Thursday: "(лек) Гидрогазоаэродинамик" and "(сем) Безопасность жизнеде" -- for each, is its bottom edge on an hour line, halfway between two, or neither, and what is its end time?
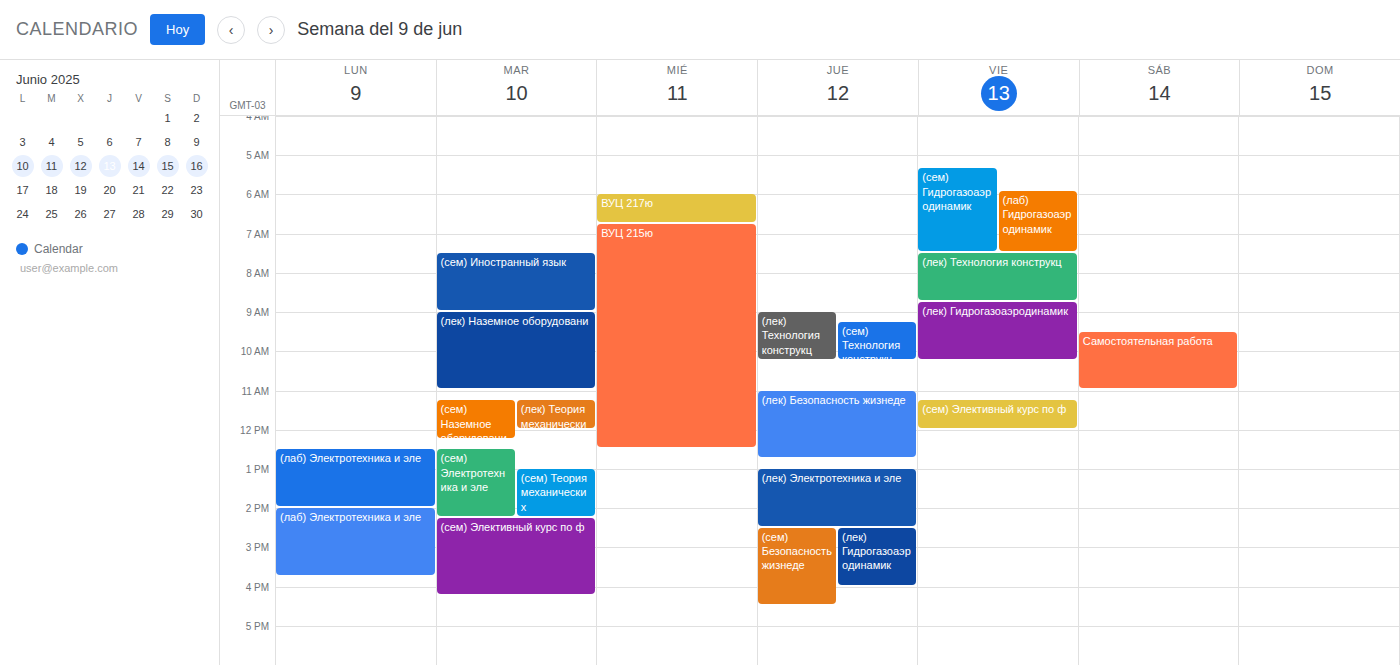
"(лек) Гидрогазоаэродинамик": 4:00 PM, exactly on the 4 PM line. "(сем) Безопасность жизнеде": 4:30 PM, halfway between the 4 PM and 5 PM lines.